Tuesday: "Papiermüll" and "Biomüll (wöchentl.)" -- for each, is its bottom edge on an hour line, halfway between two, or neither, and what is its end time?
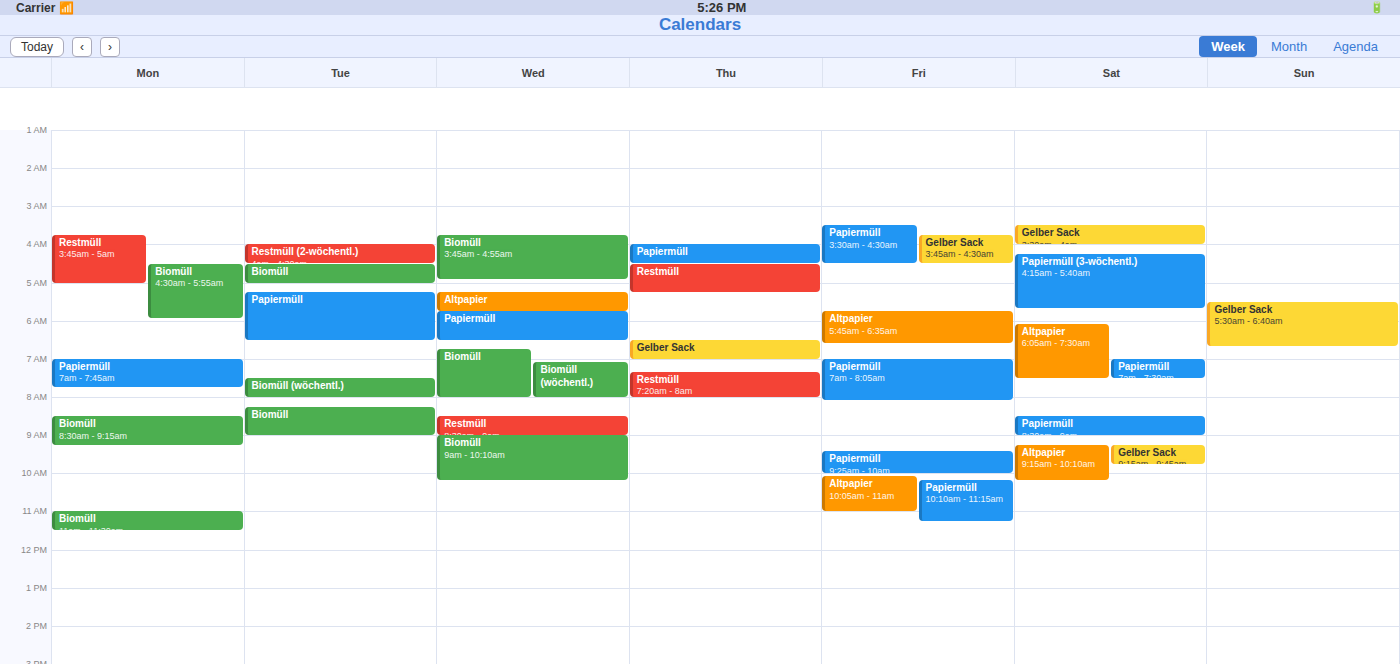
"Papiermüll": 6:30 AM, halfway between the 6 AM and 7 AM lines. "Biomüll (wöchentl.)": 8:00 AM, exactly on the 8 AM line.